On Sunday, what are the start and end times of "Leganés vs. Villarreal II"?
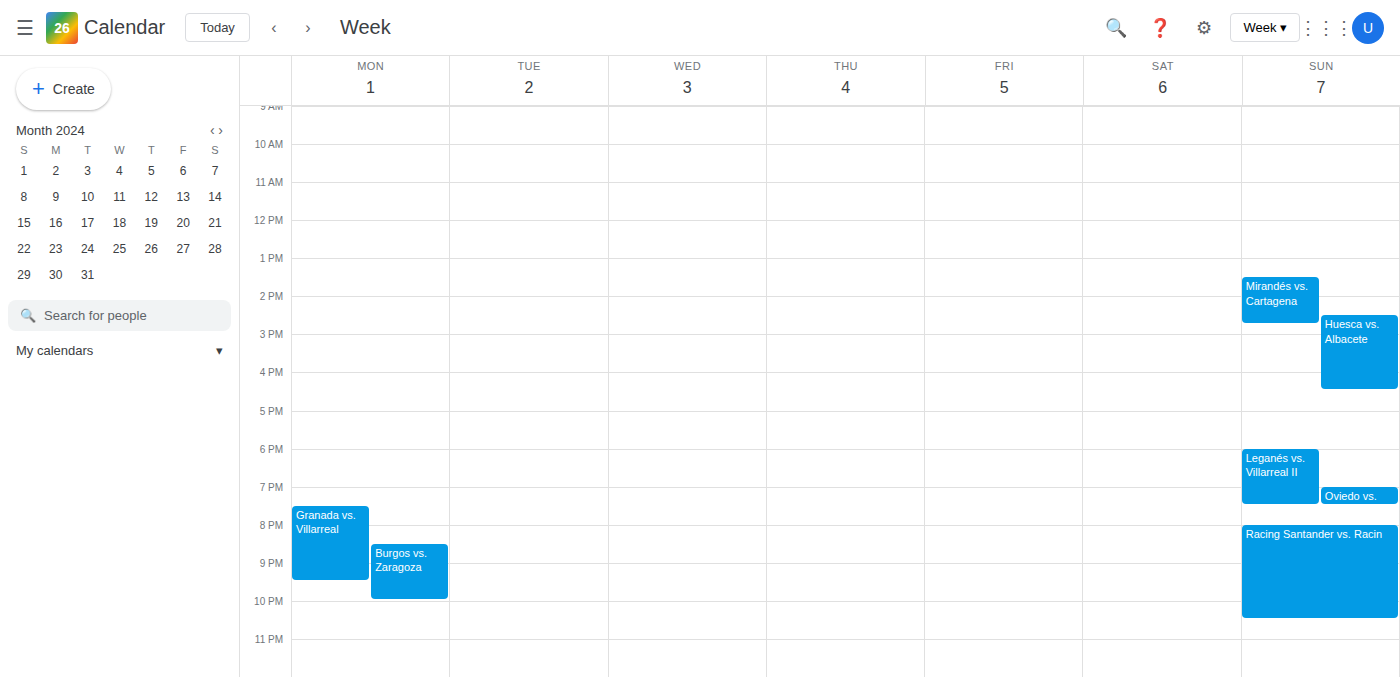
6:00 PM to 7:30 PM